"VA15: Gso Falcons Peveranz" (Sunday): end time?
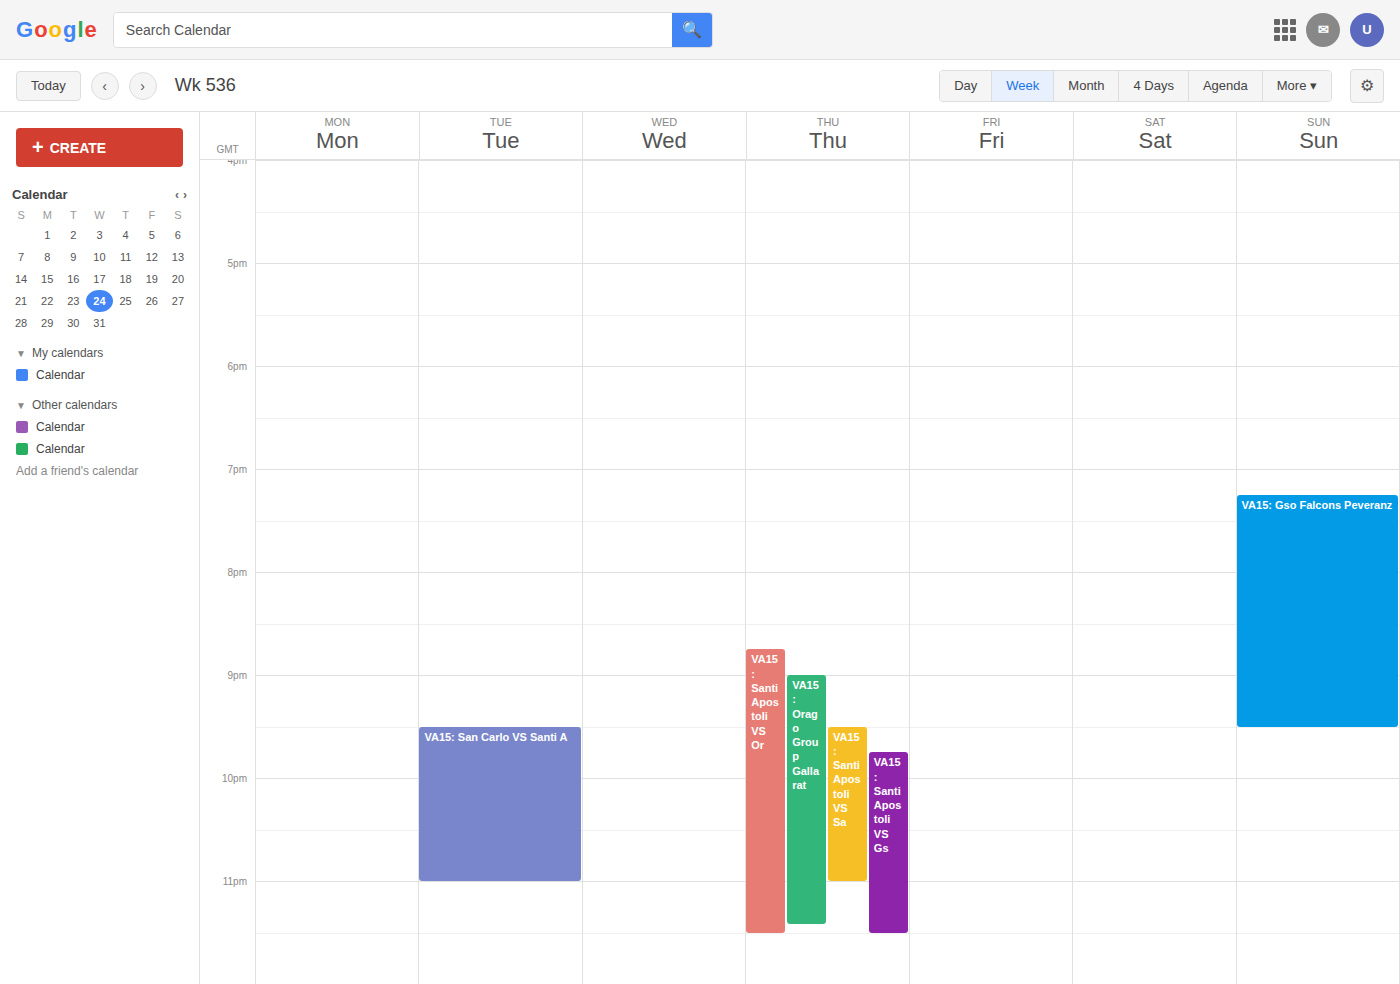
9:30 PM